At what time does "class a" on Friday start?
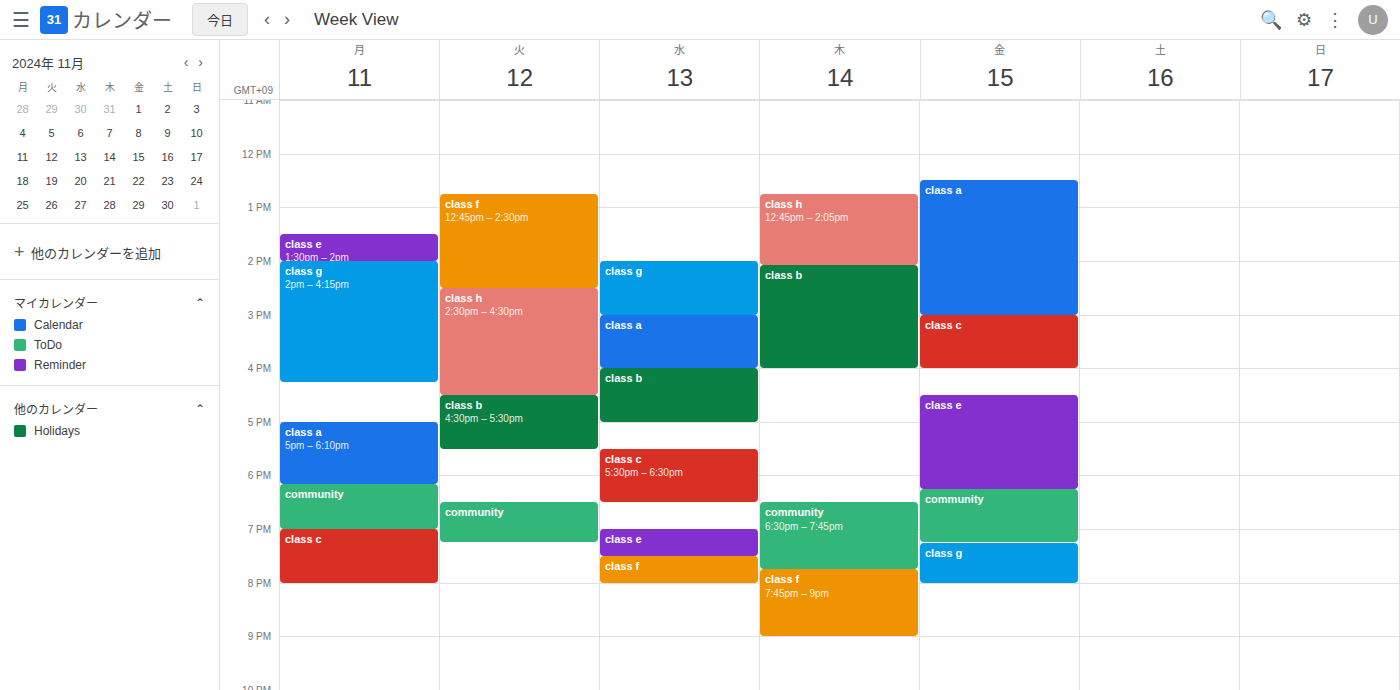
12:30 PM